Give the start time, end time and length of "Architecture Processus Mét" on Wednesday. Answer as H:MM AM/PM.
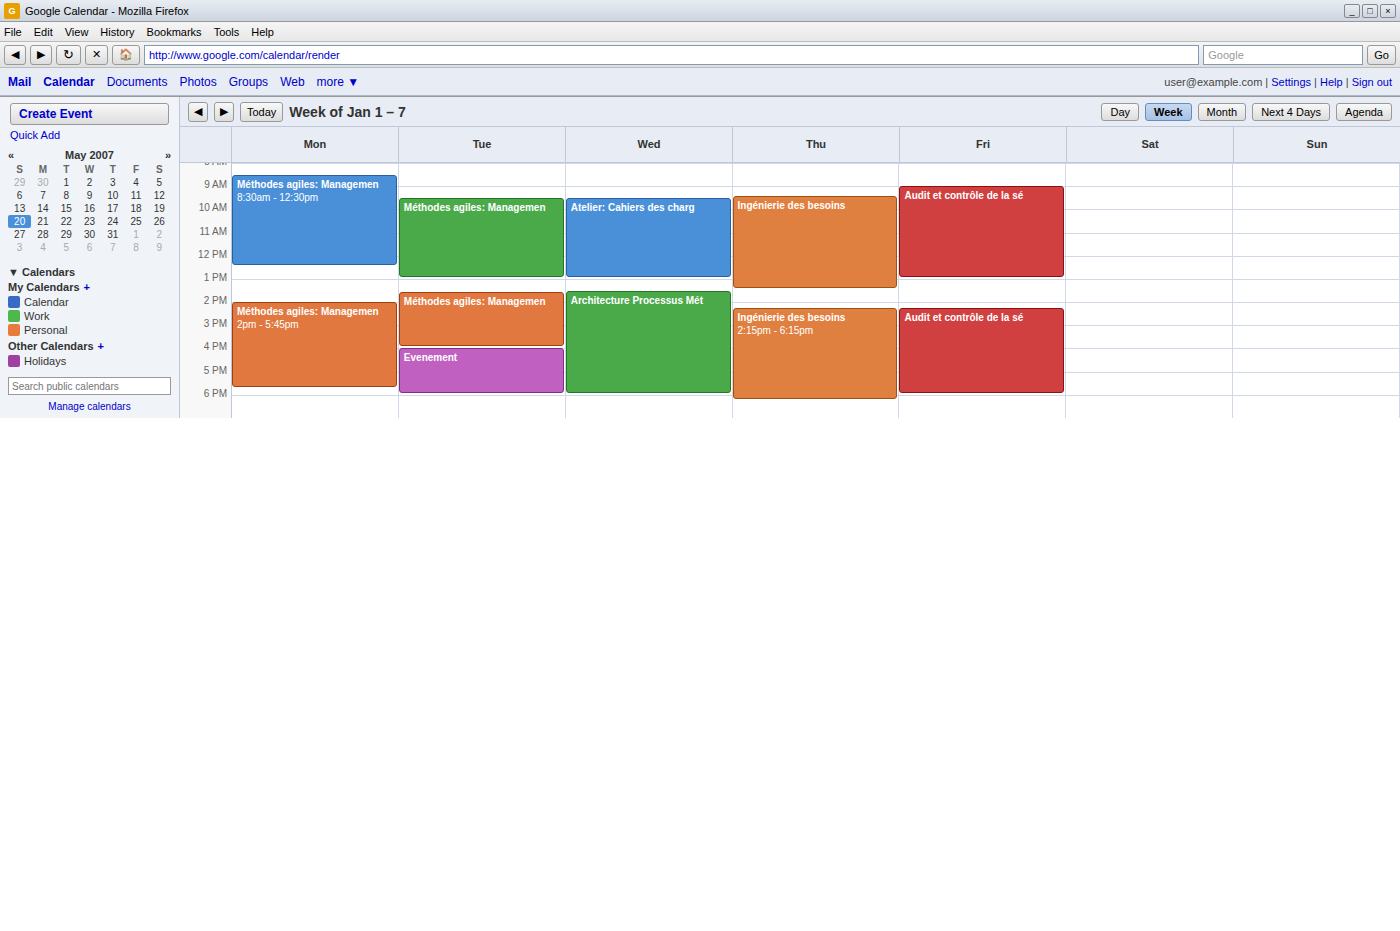
1:30 PM to 6:00 PM, 4 hours 30 minutes